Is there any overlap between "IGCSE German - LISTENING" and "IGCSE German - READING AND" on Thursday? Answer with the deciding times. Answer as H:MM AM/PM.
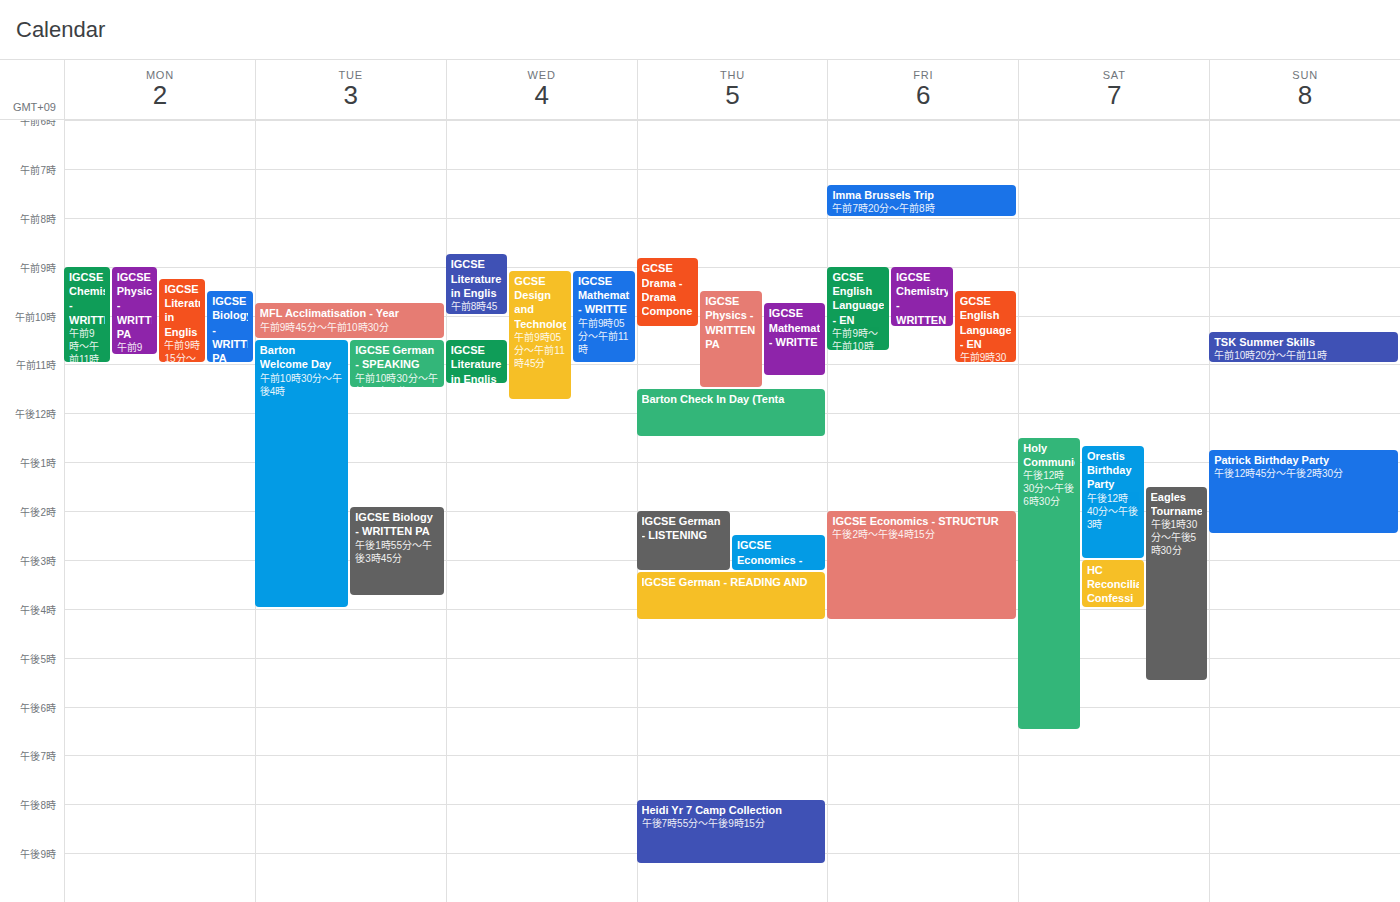
"IGCSE German - LISTENING" ends at 3:15 PM, exactly when "IGCSE German - READING AND" starts -- they touch but do not overlap.